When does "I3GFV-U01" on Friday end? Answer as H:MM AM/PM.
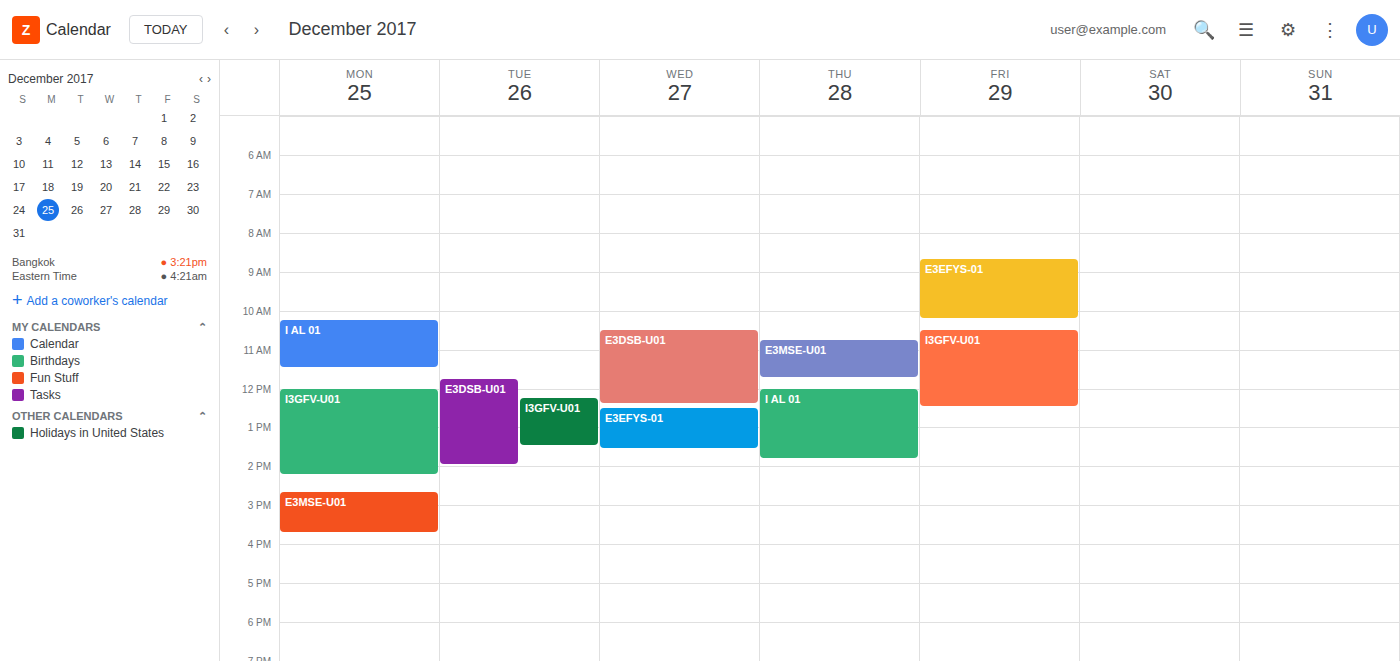
12:30 PM